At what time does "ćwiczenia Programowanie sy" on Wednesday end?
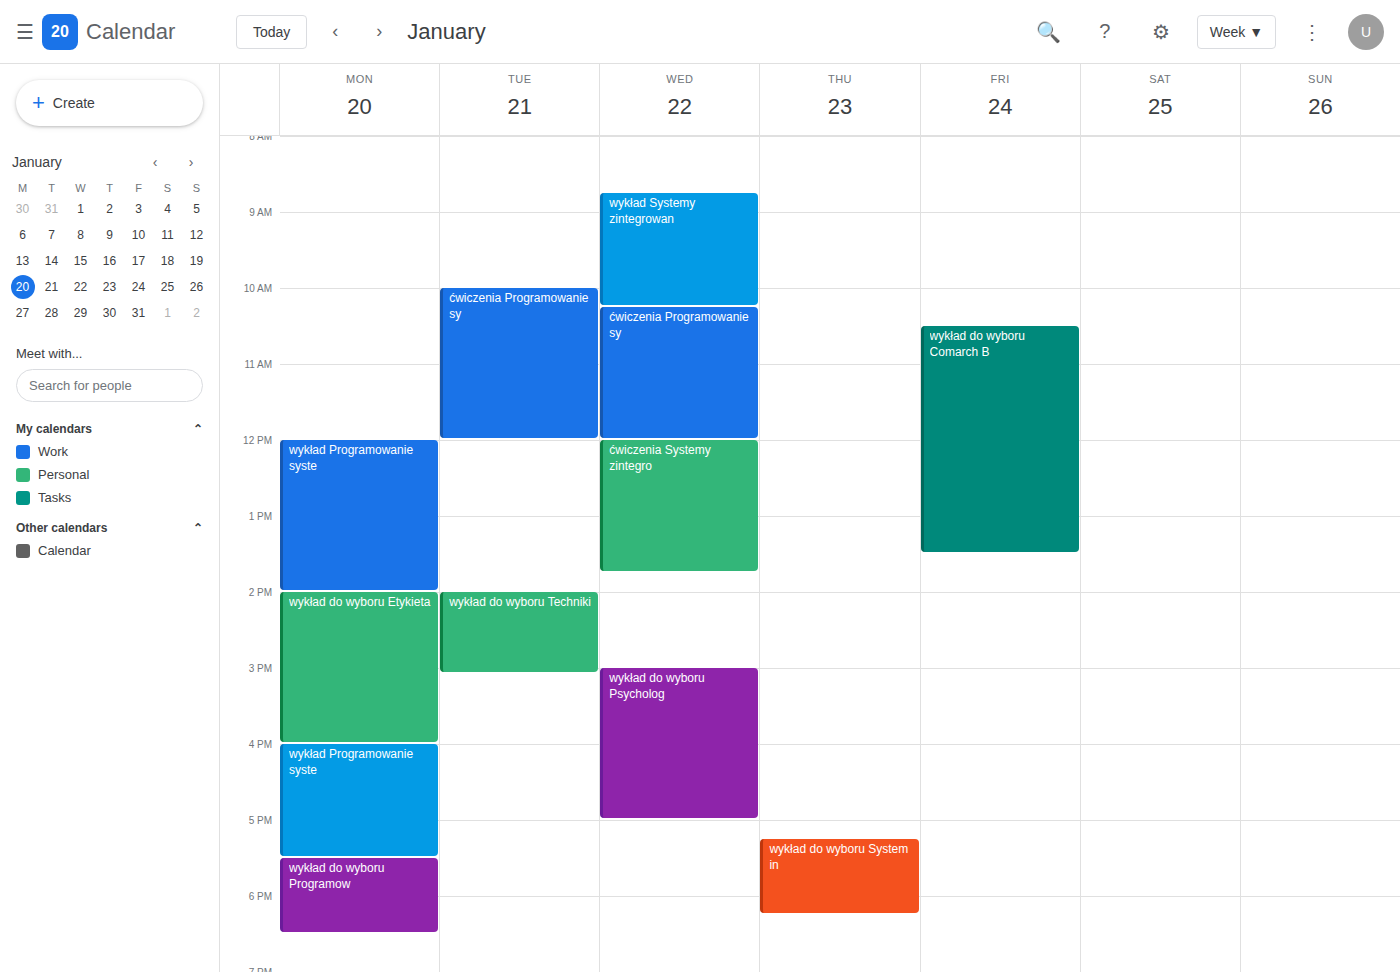
12:00 PM